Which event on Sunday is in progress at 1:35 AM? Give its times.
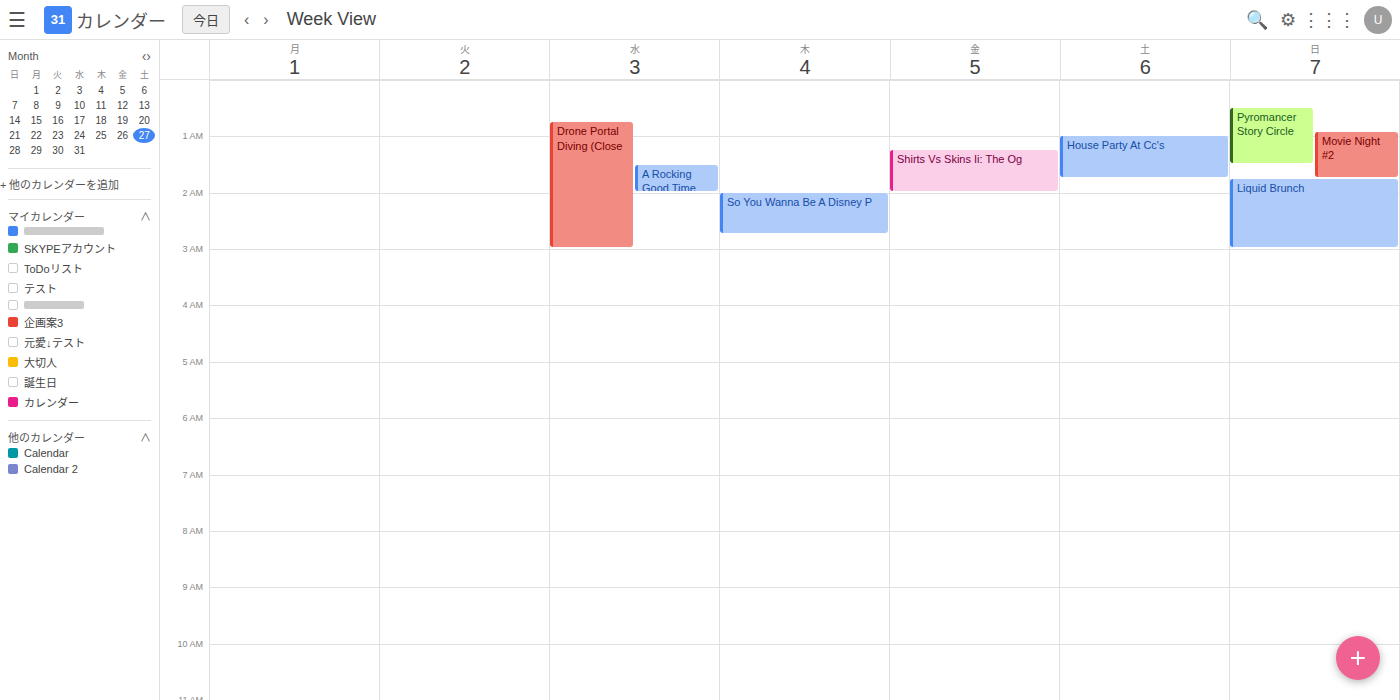
"Movie Night #2", 12:55 AM to 1:45 AM